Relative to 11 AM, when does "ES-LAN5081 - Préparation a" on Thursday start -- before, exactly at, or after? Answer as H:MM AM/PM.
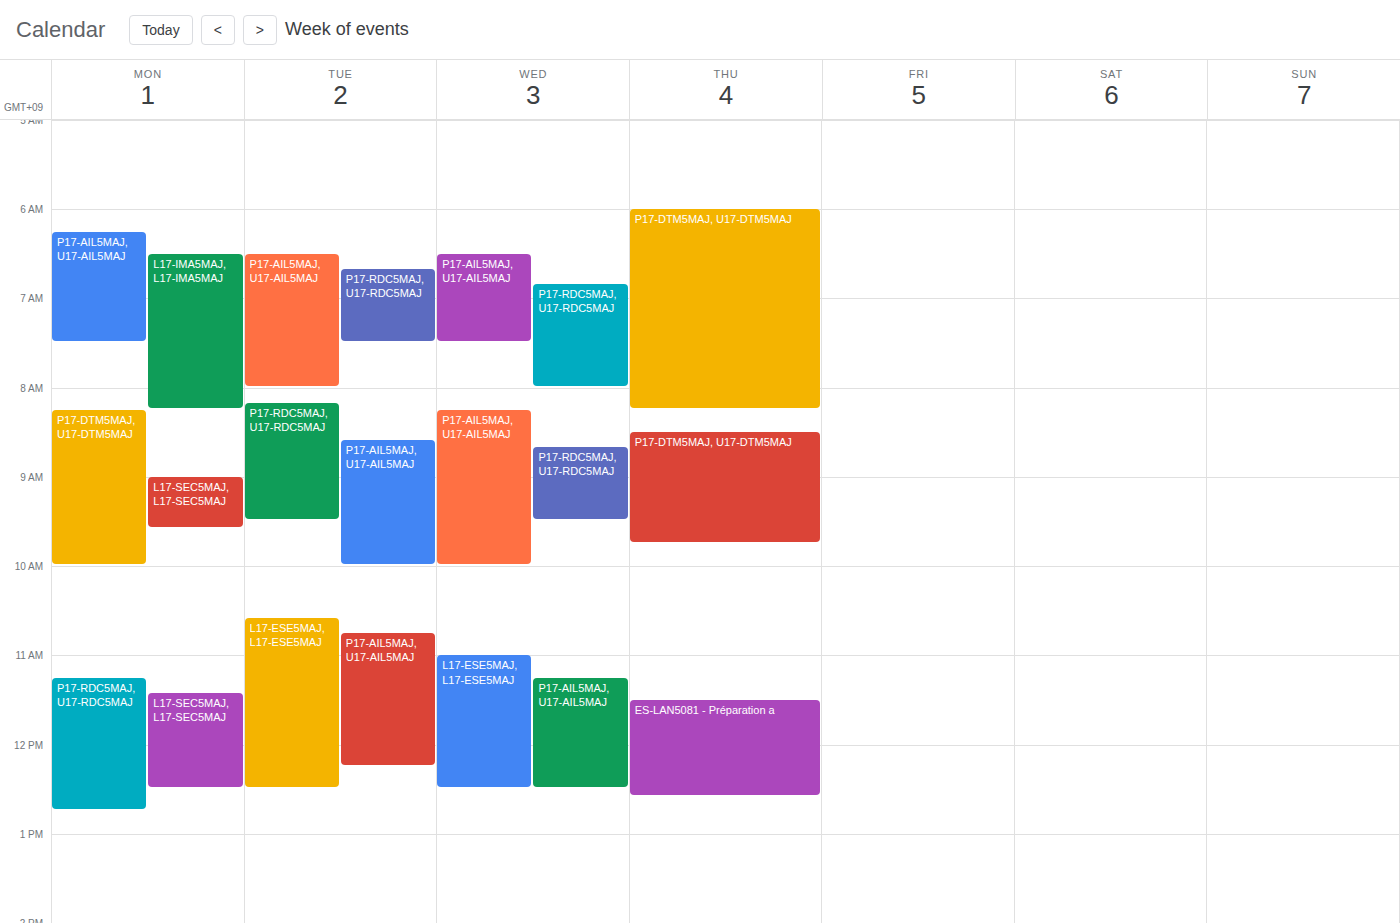
11:30 AM -- after 11 AM, 30 minutes below the 11 AM line.